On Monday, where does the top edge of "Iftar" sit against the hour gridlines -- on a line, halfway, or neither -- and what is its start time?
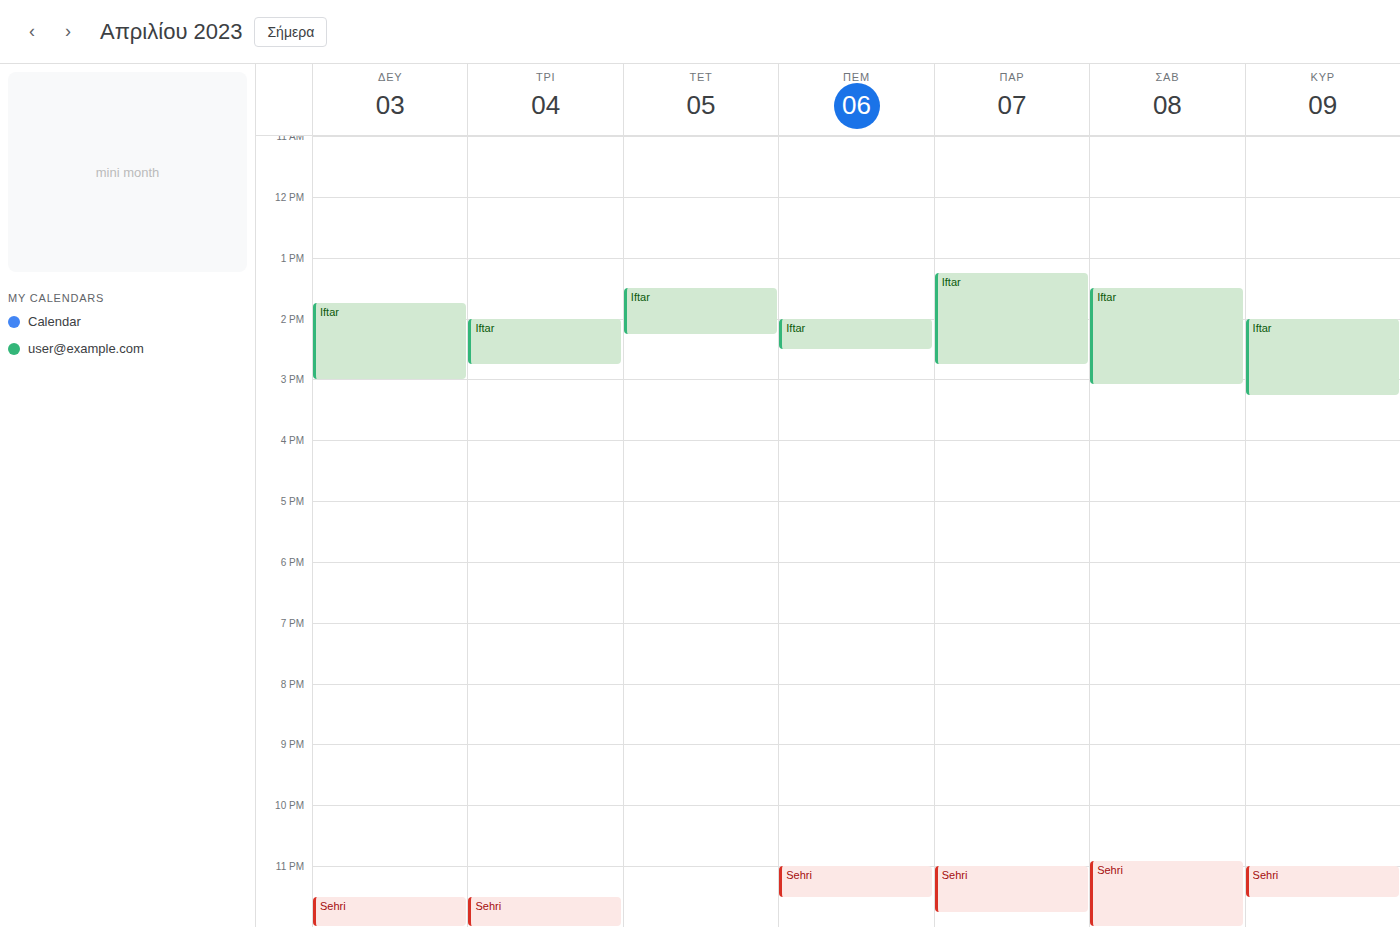
1:45 PM -- neither: three quarters of the way from the 1 PM line to the 2 PM line.